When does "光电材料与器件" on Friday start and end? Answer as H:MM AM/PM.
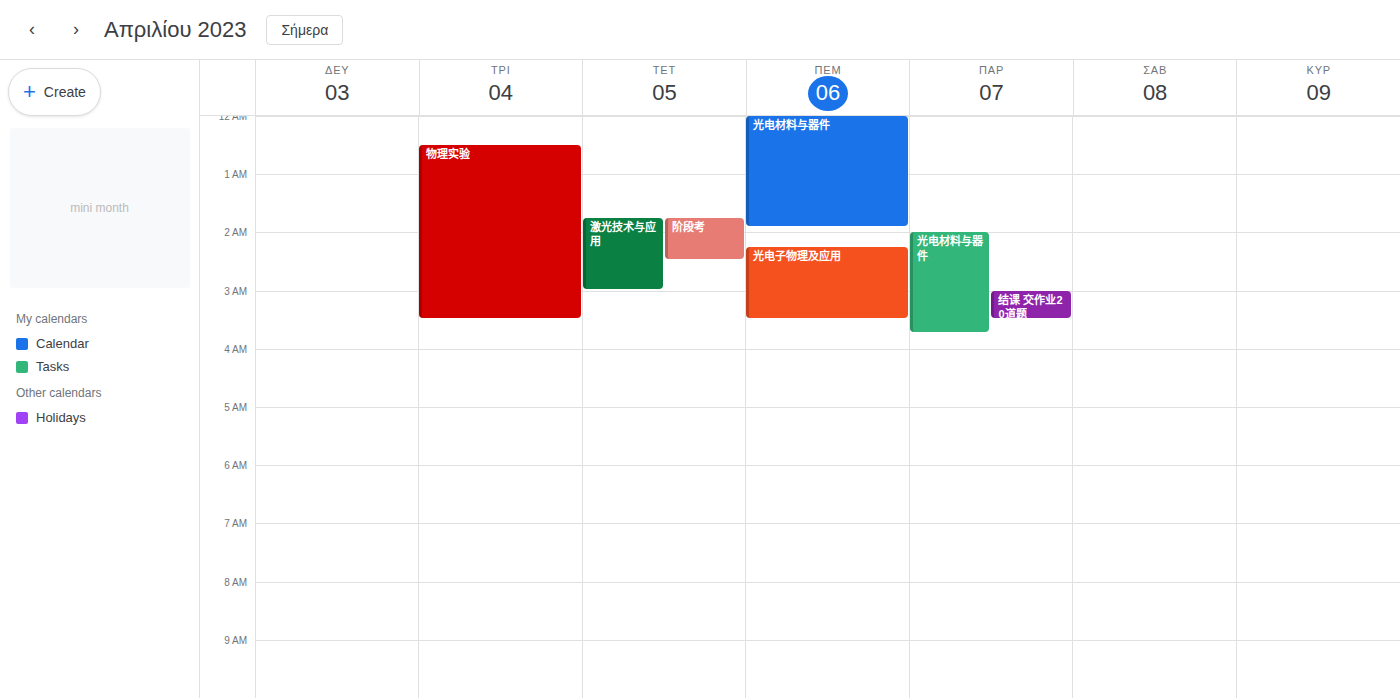
2:00 AM to 3:45 AM